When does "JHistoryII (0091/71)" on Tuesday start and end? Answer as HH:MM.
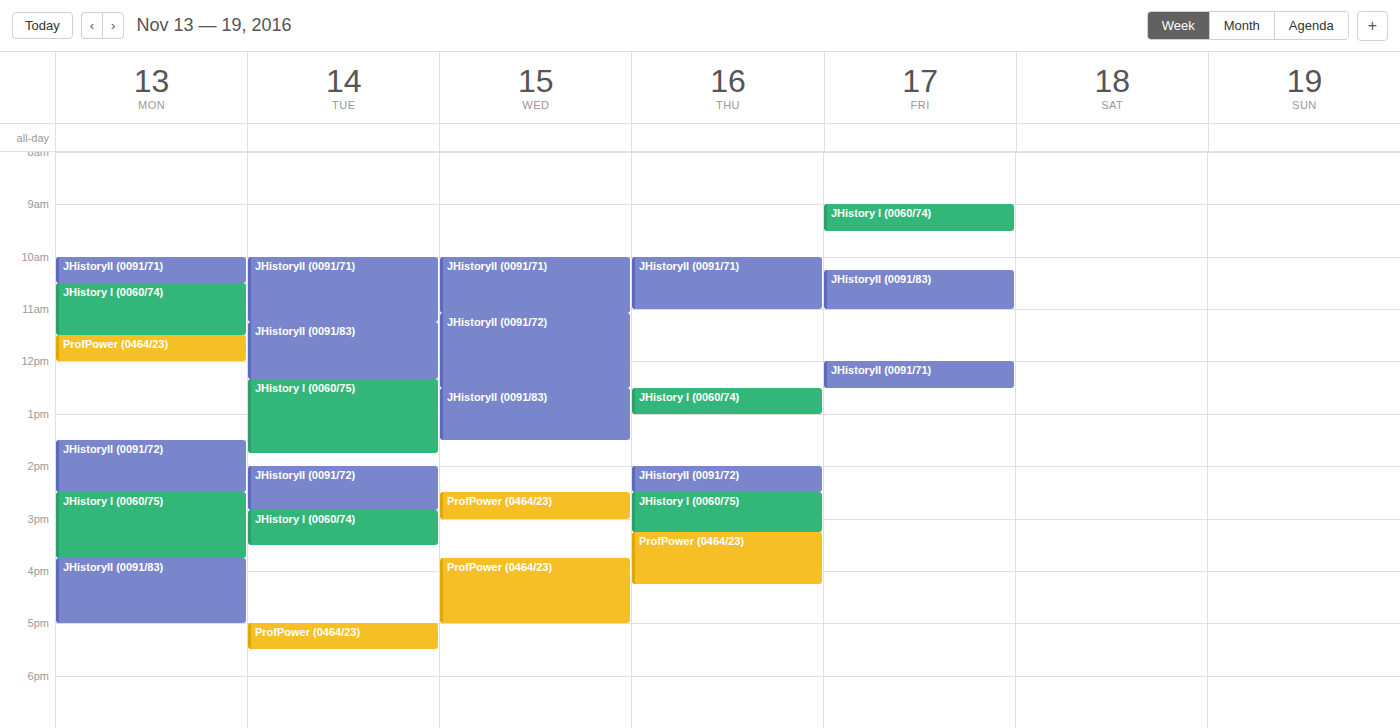
10:00 to 11:15